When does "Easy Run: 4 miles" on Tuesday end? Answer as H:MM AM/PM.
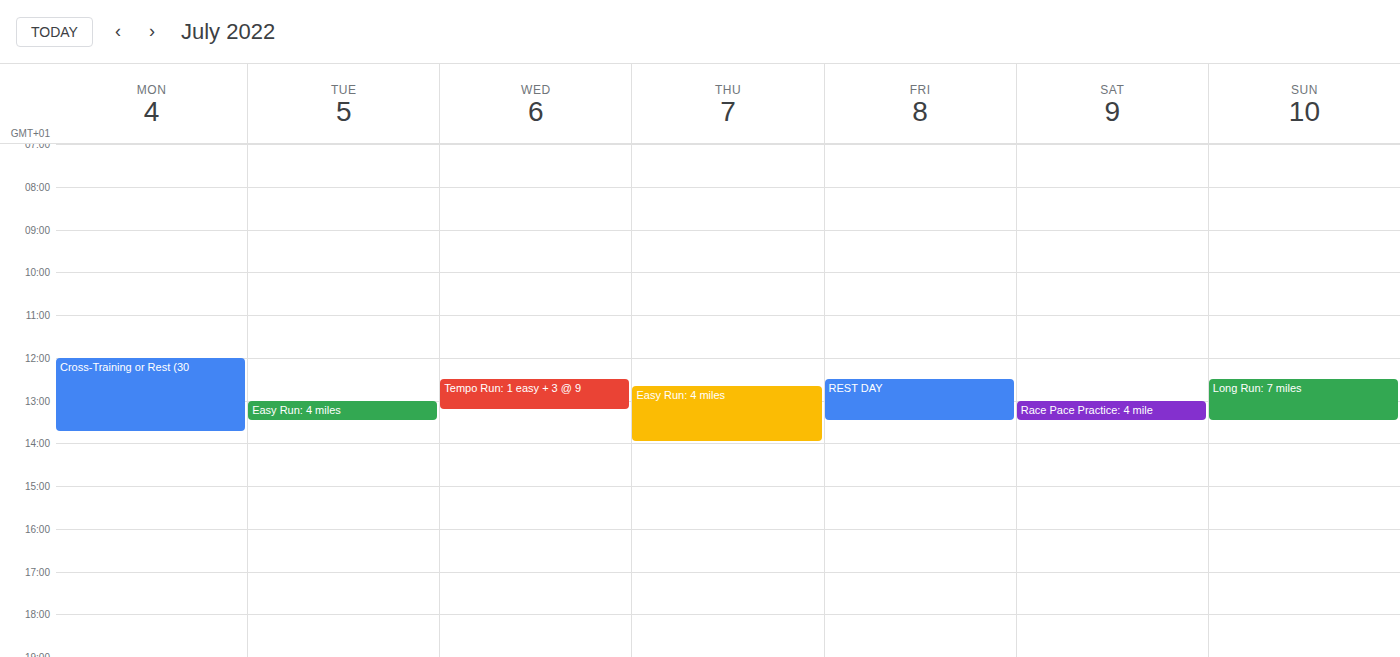
1:30 PM